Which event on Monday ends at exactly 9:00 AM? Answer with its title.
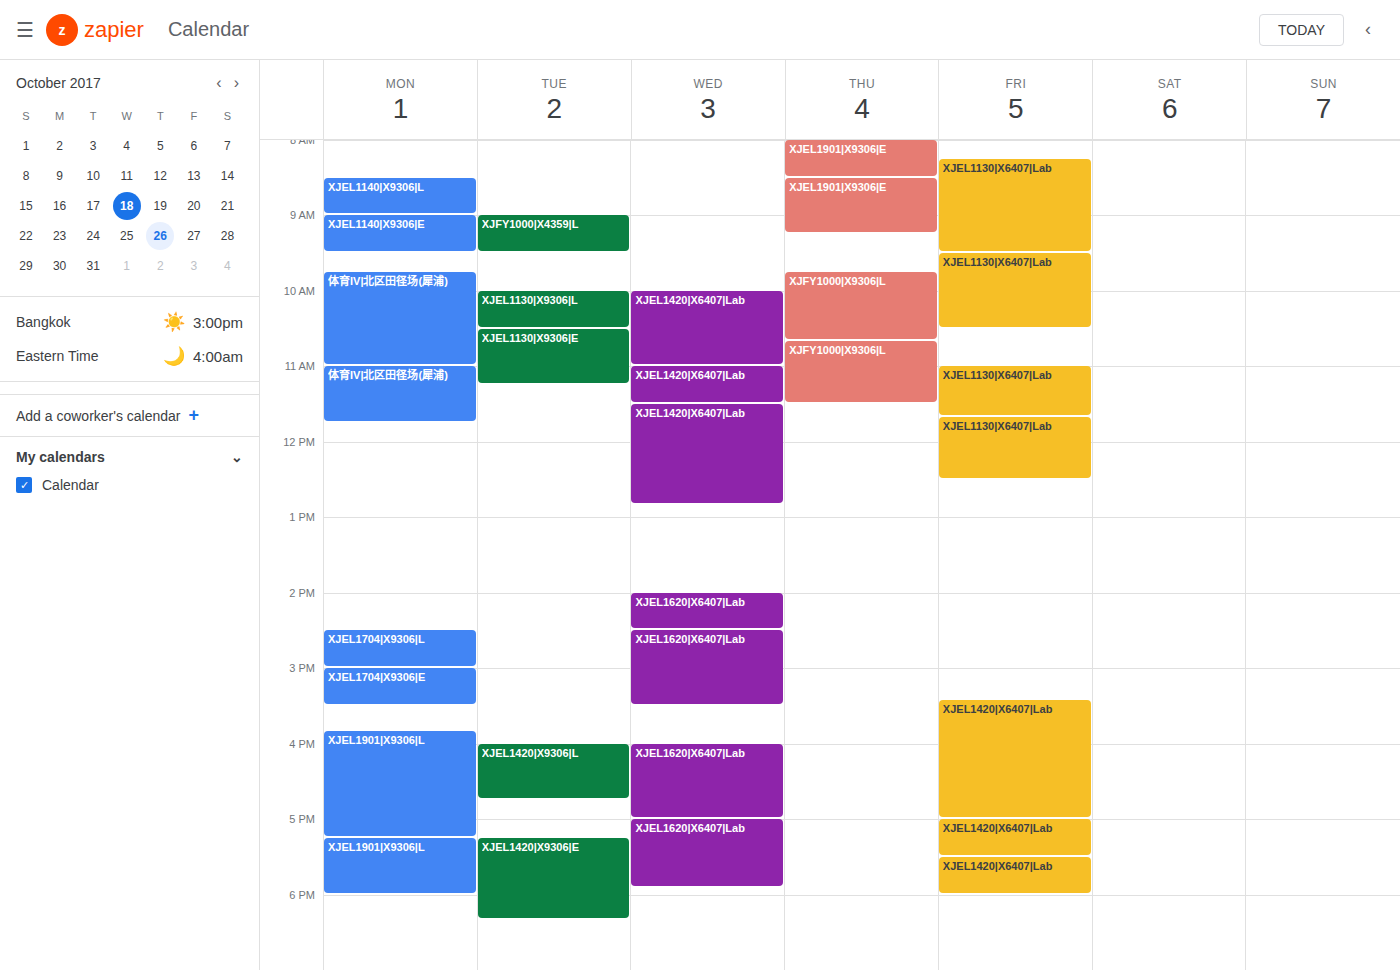
"XJEL1140|X9306|L"